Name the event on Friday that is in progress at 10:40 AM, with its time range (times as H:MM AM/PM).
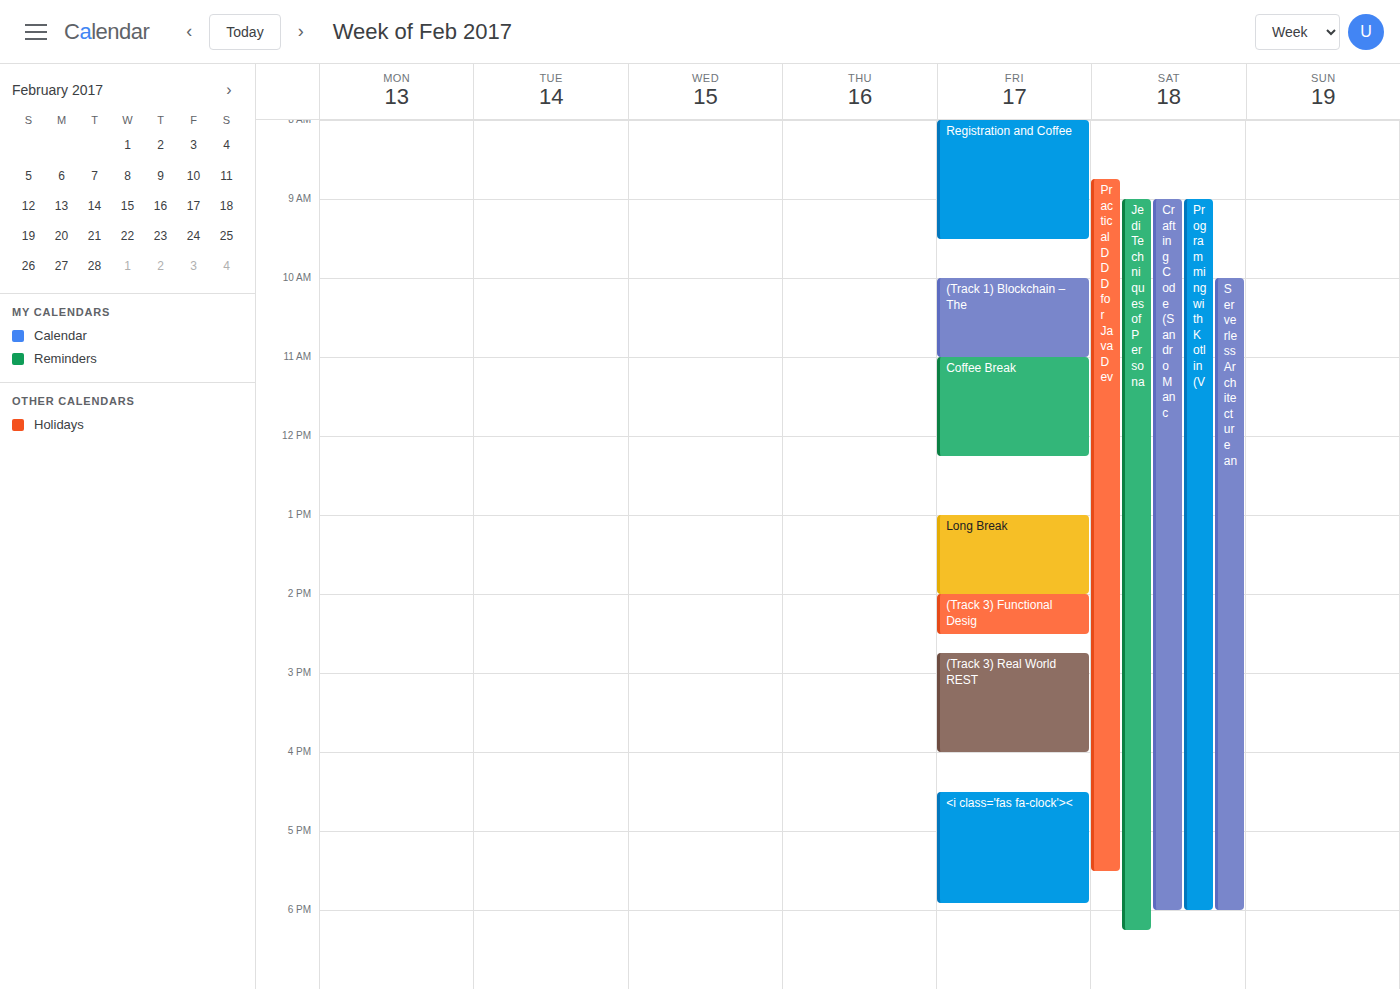
"(Track 1) Blockchain – The", 10:00 AM to 11:00 AM